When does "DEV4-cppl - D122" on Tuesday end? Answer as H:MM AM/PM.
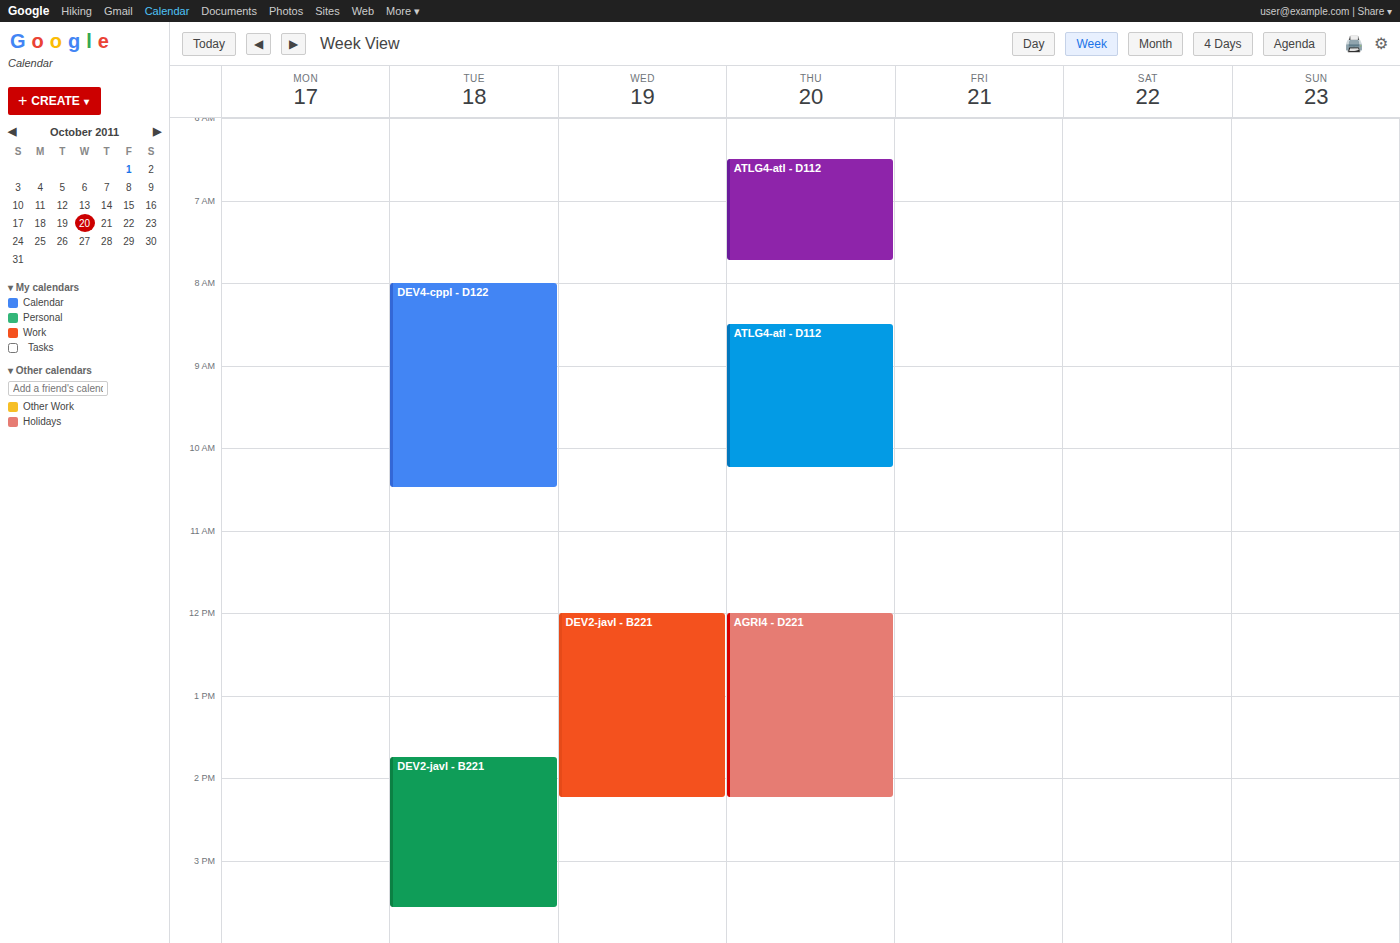
10:30 AM